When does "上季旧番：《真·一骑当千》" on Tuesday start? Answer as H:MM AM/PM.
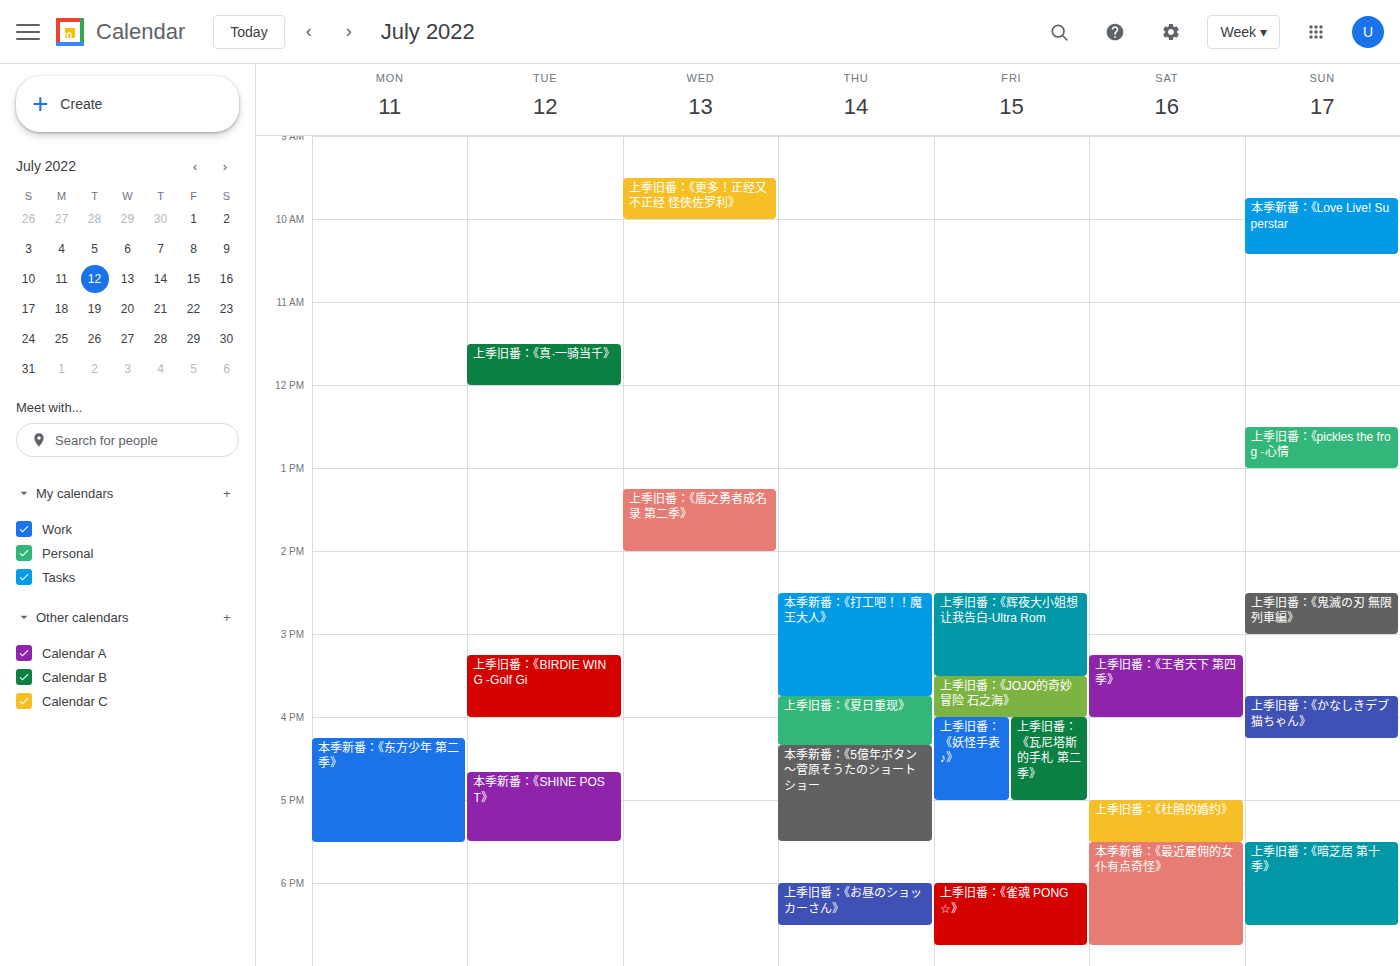
11:30 AM